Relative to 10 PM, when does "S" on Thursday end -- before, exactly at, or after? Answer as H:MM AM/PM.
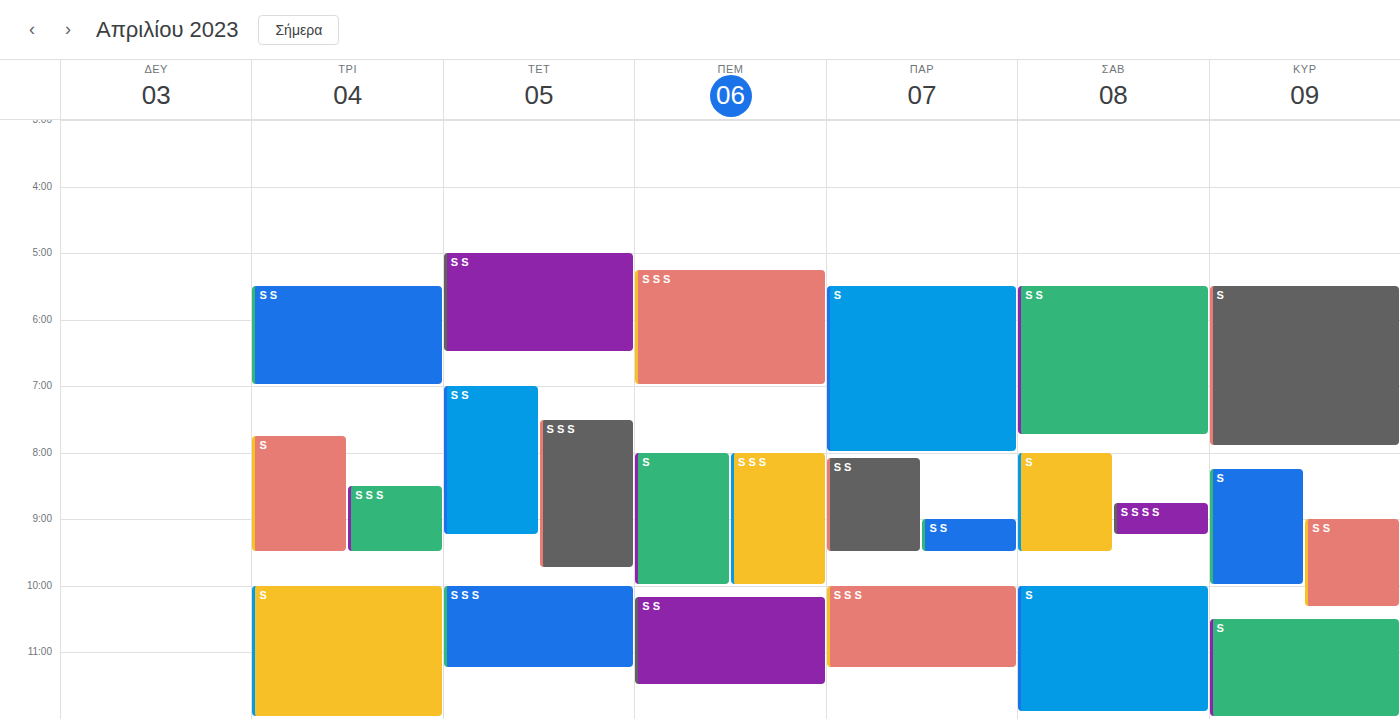
10:00 PM -- exactly at 10 PM, on the 10 PM line.